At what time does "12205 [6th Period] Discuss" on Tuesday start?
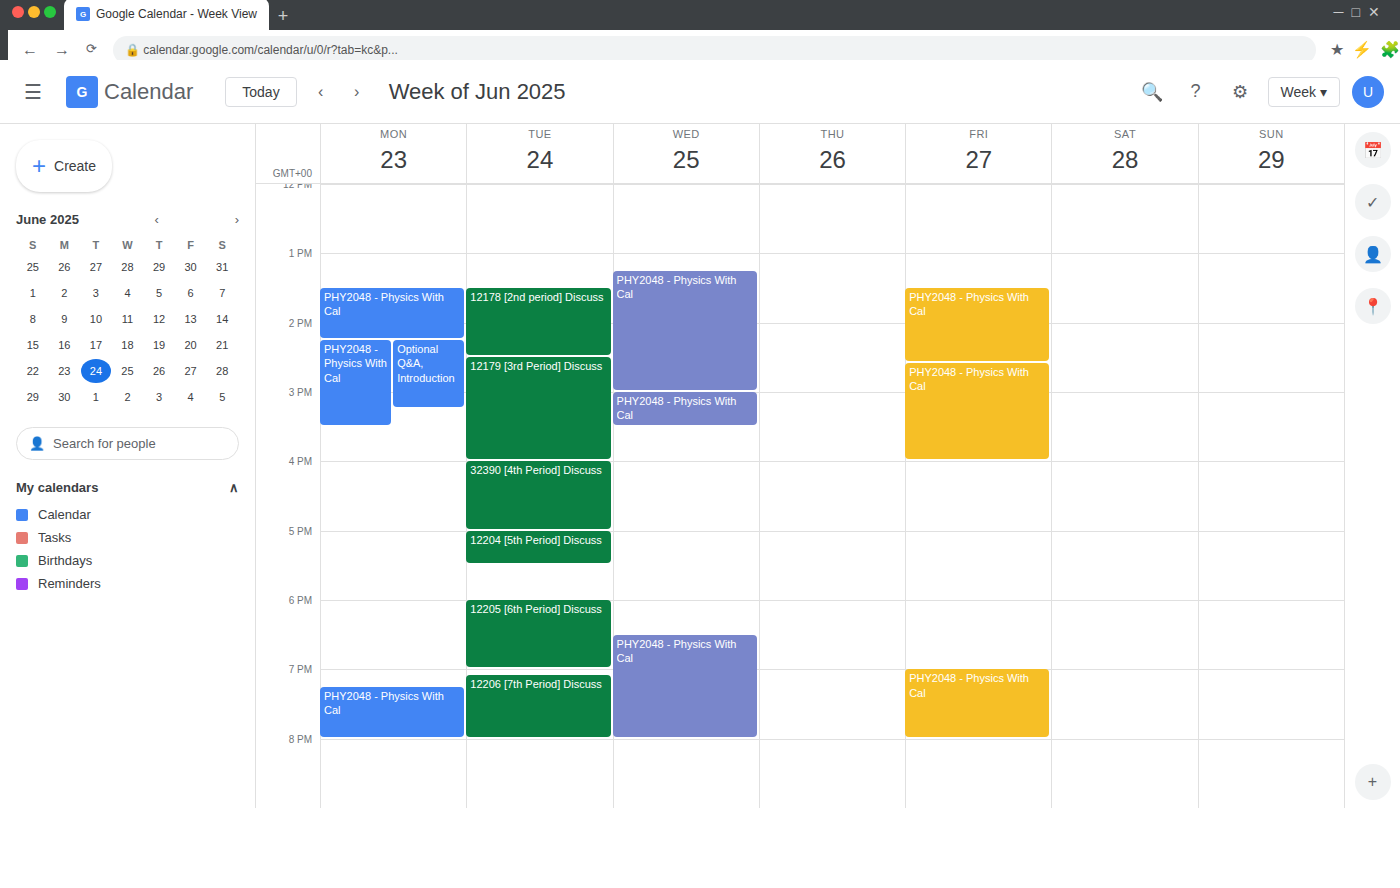
6:00 PM